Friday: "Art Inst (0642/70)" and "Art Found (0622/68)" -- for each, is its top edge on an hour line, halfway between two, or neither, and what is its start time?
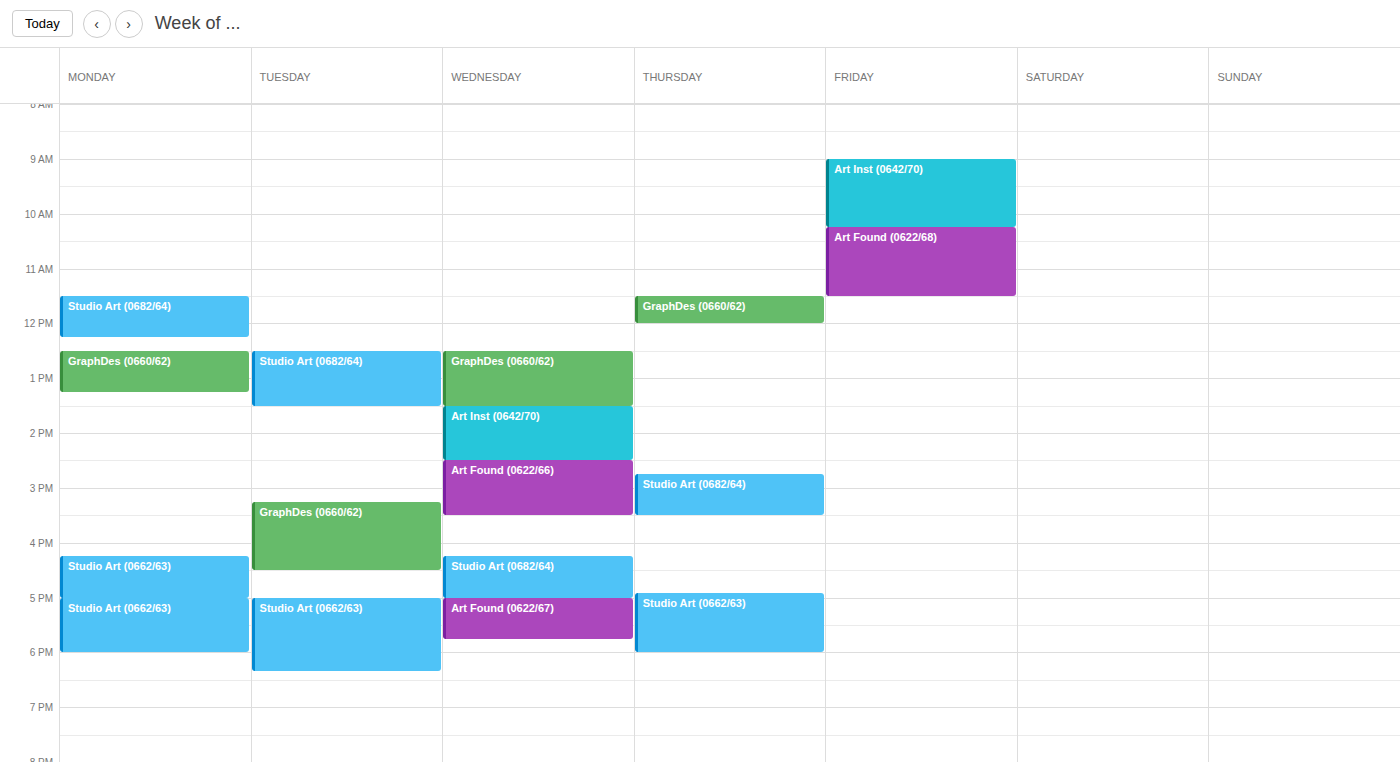
"Art Inst (0642/70)": 9:00 AM, exactly on the 9 AM line. "Art Found (0622/68)": 10:15 AM, neither: a quarter of the way from the 10 AM line to the 11 AM line.